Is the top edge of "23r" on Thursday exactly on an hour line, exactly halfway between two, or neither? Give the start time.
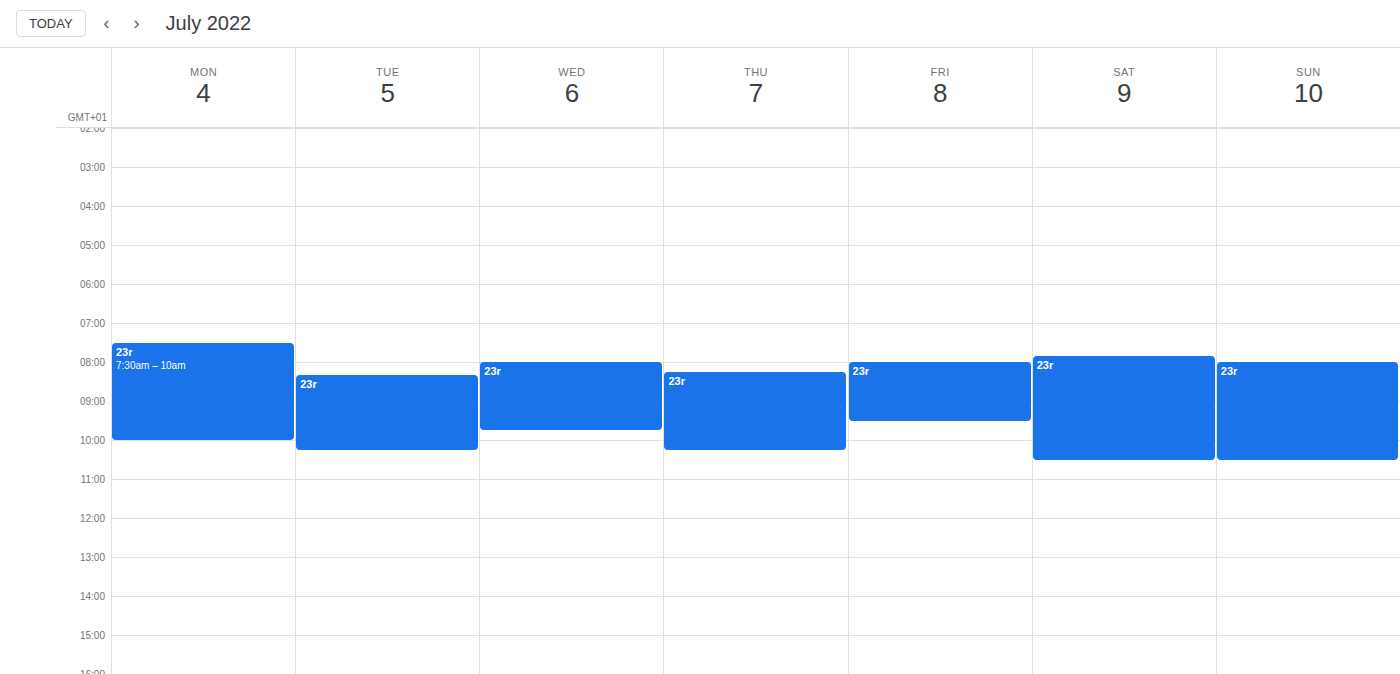
8:15 AM -- neither: a quarter of the way from the 8 AM line to the 9 AM line.